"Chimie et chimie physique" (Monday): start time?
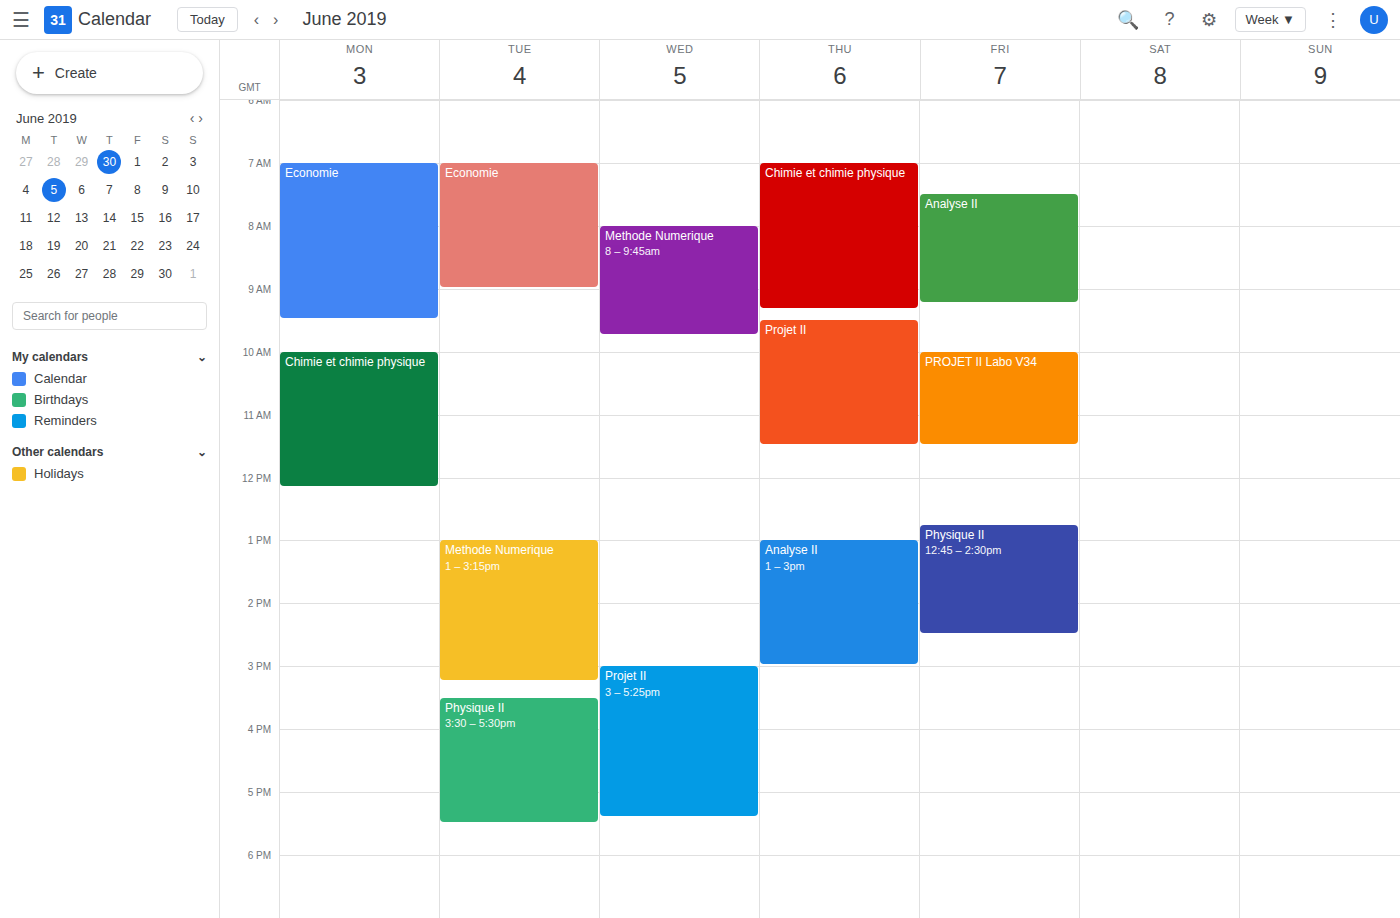
10:00 AM